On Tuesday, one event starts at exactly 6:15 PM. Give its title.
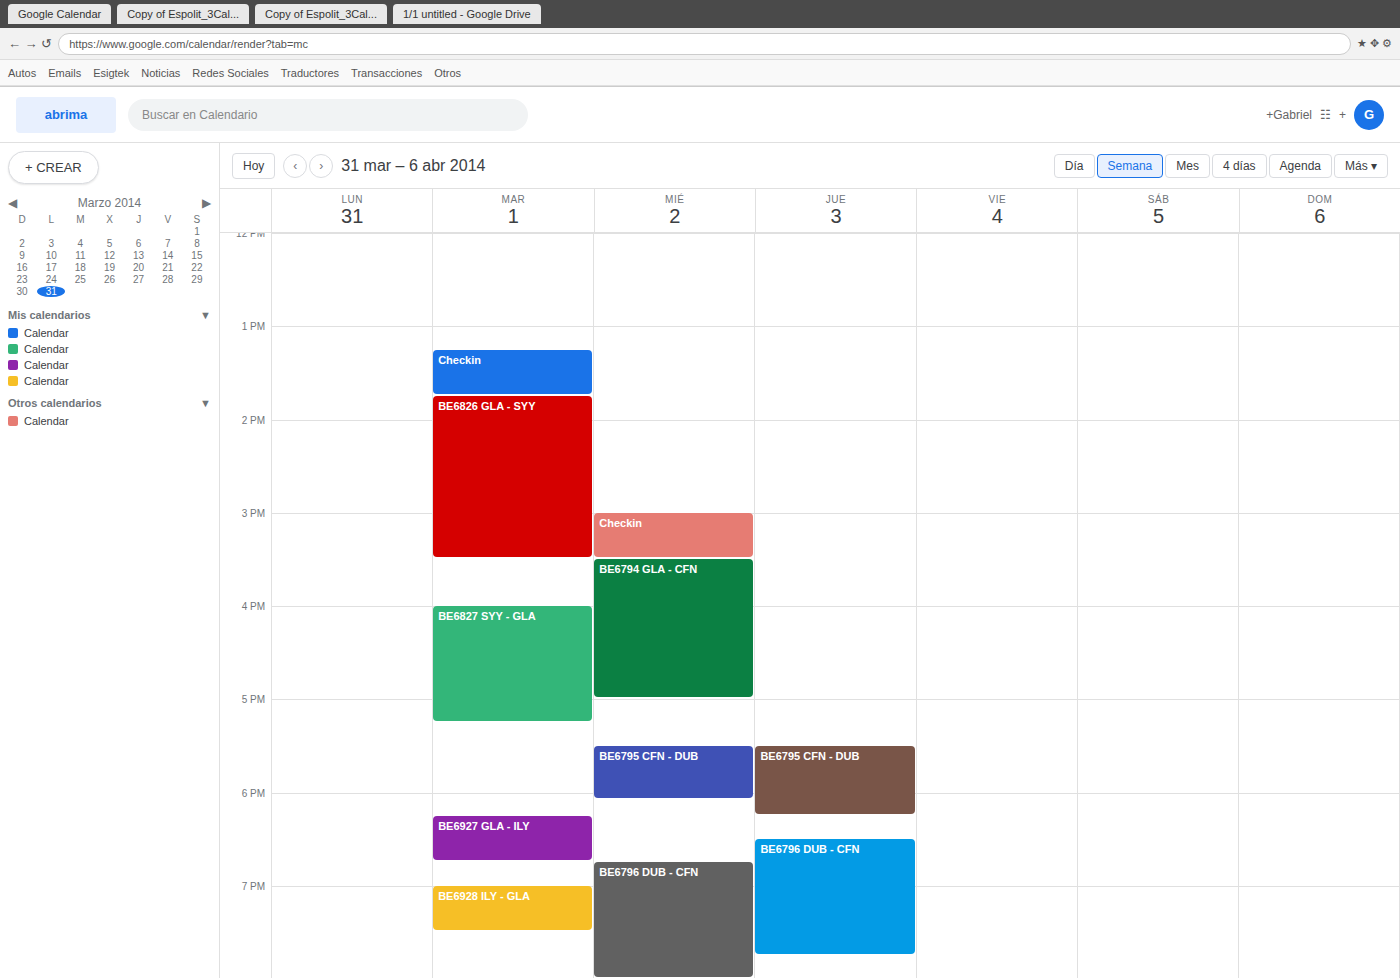
"BE6927 GLA - ILY"